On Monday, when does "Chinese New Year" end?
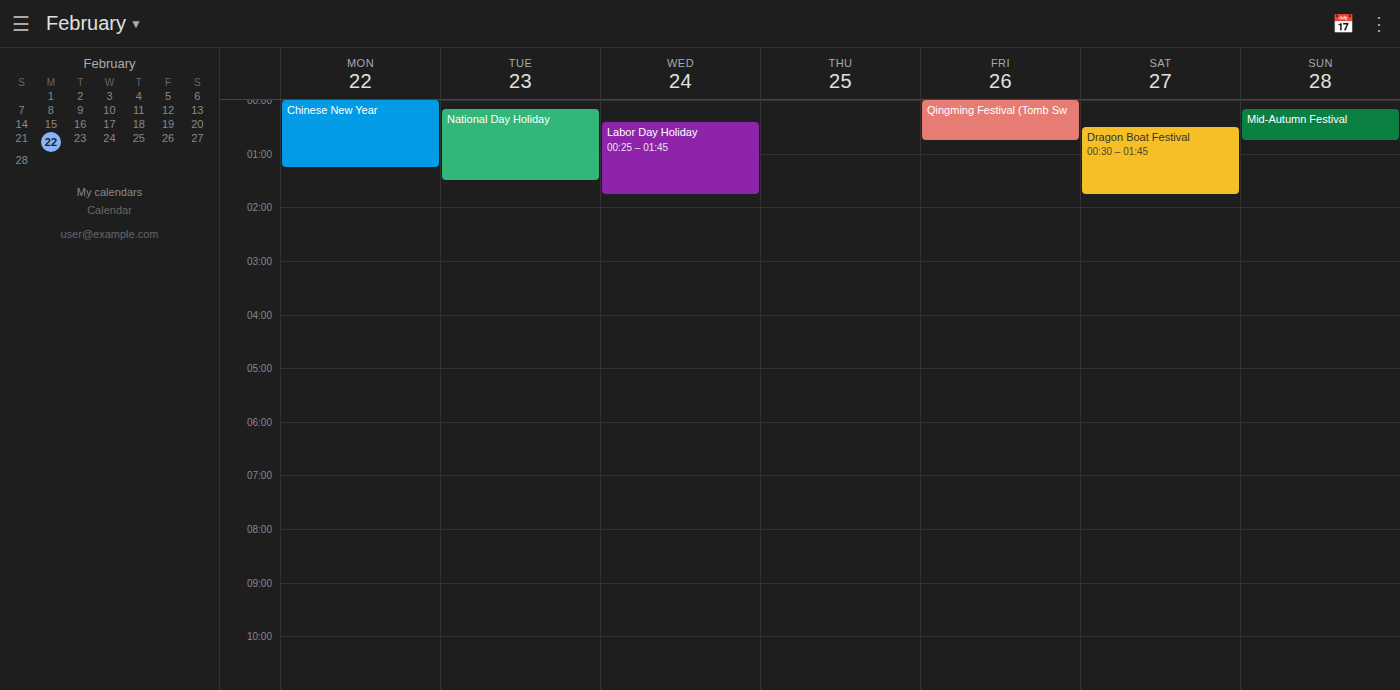
1:15 AM